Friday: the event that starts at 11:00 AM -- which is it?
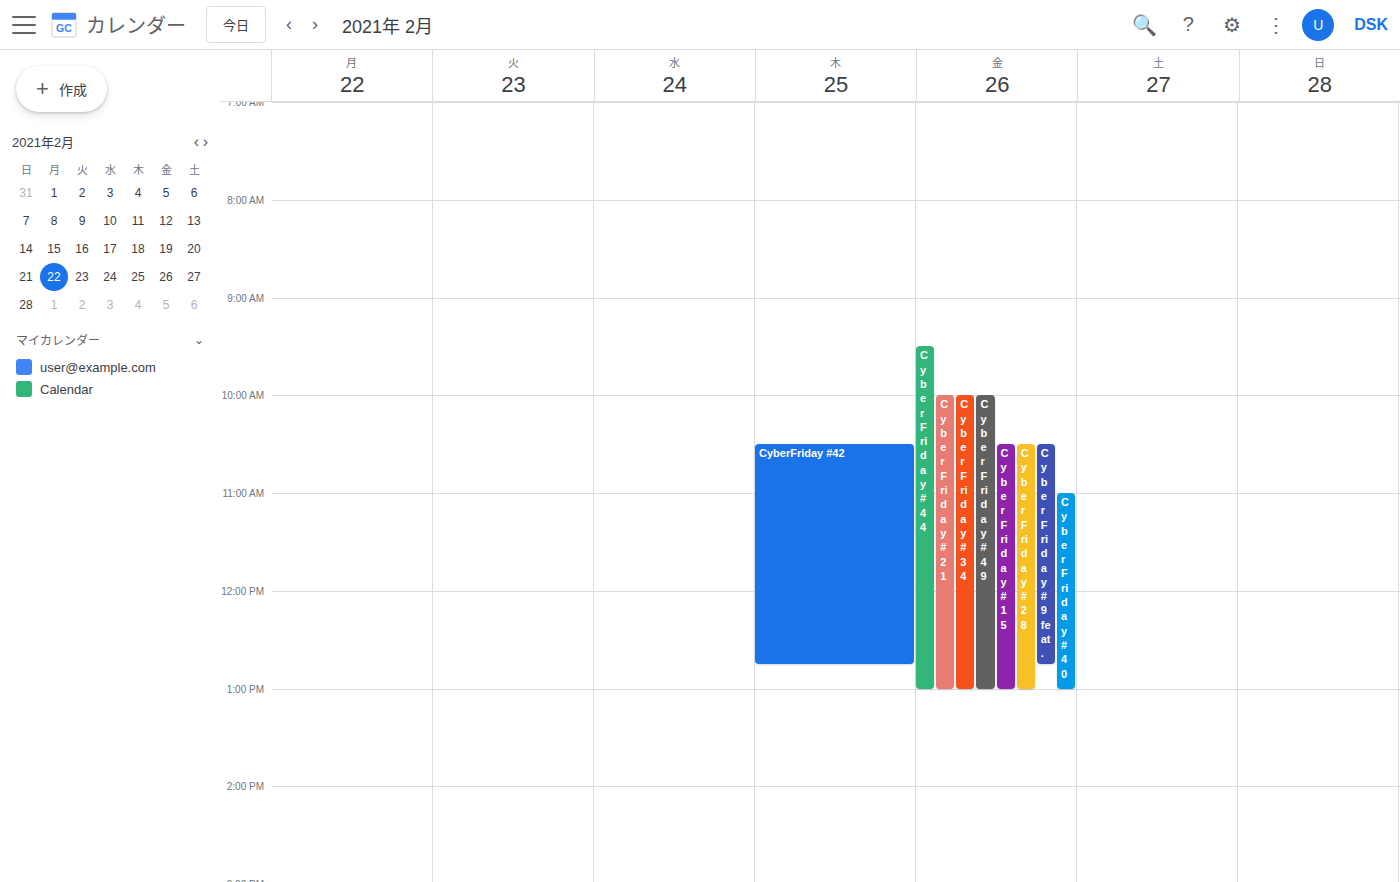
"CyberFriday #40"